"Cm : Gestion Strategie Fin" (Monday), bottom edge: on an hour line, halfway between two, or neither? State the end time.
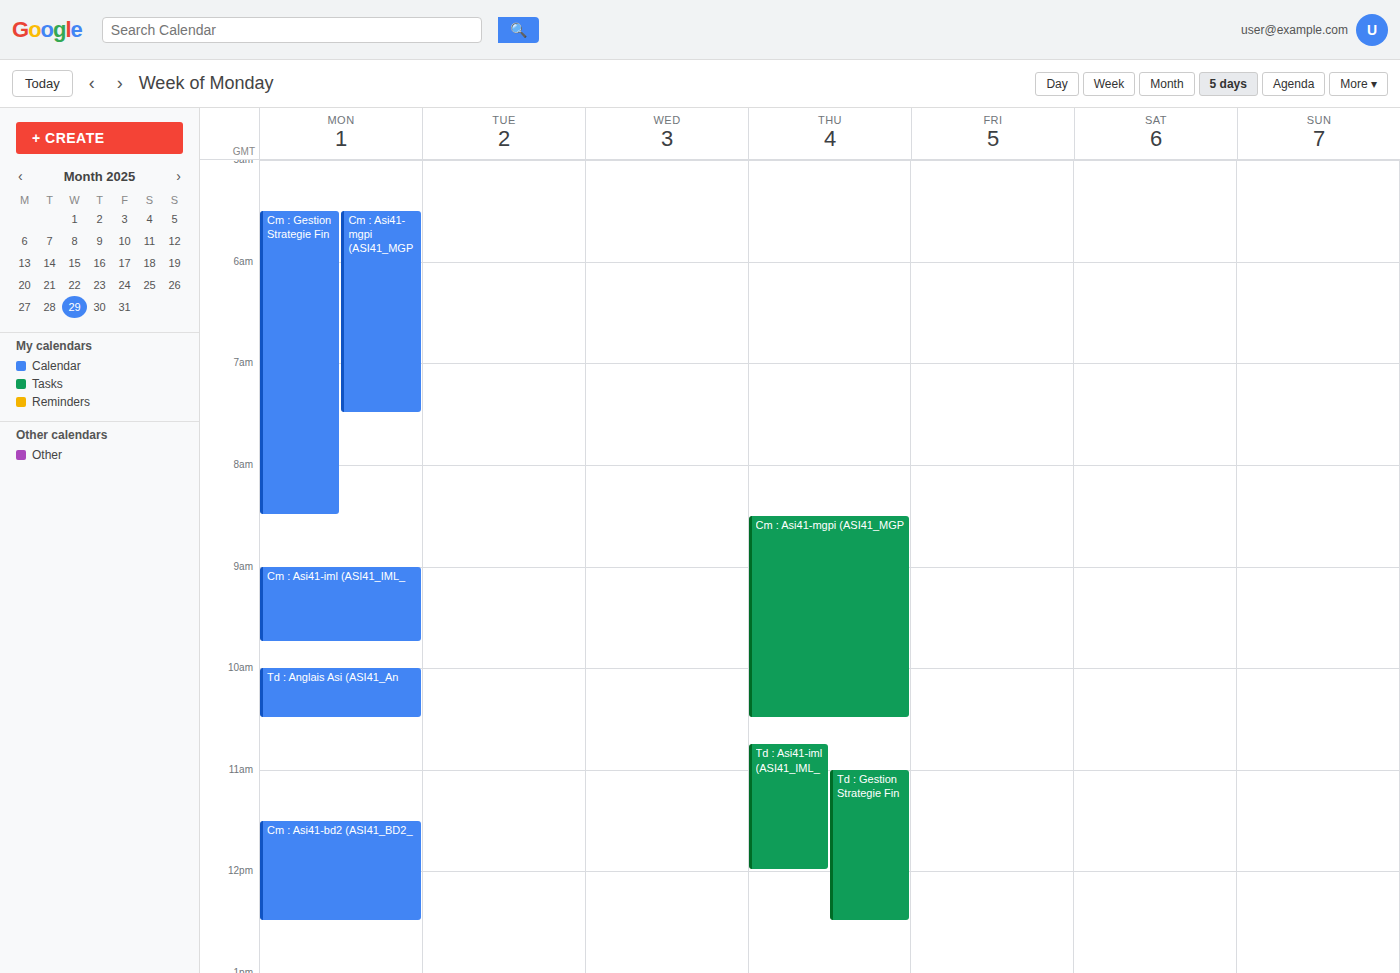
8:30 AM -- halfway between the 8 AM and 9 AM lines.